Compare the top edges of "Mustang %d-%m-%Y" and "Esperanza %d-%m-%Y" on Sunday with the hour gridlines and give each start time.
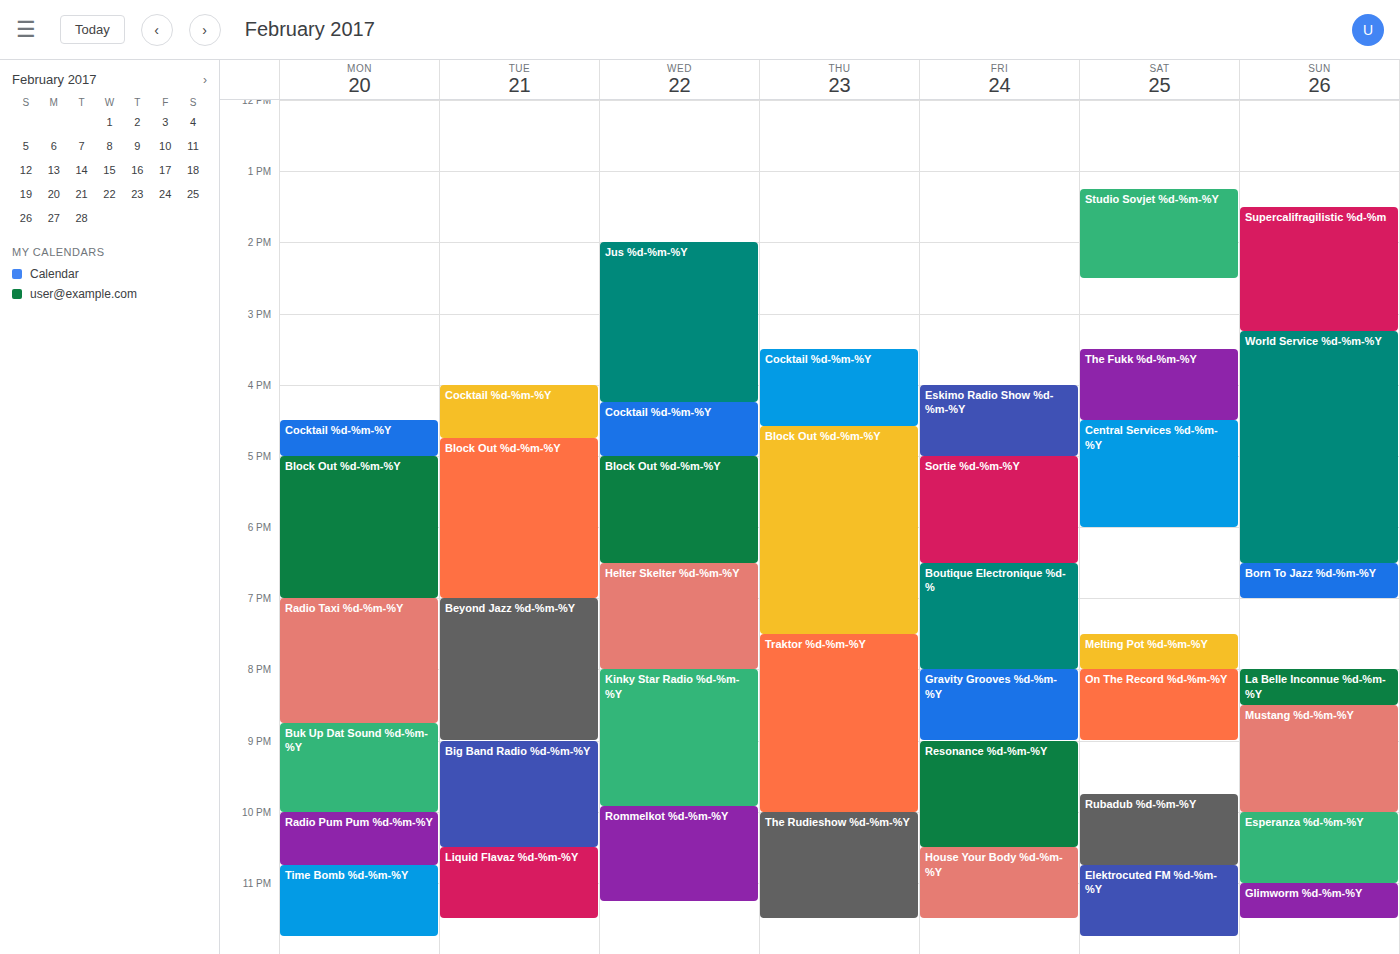
"Mustang %d-%m-%Y": 8:30 PM, halfway between the 8 PM and 9 PM lines. "Esperanza %d-%m-%Y": 10:00 PM, exactly on the 10 PM line.